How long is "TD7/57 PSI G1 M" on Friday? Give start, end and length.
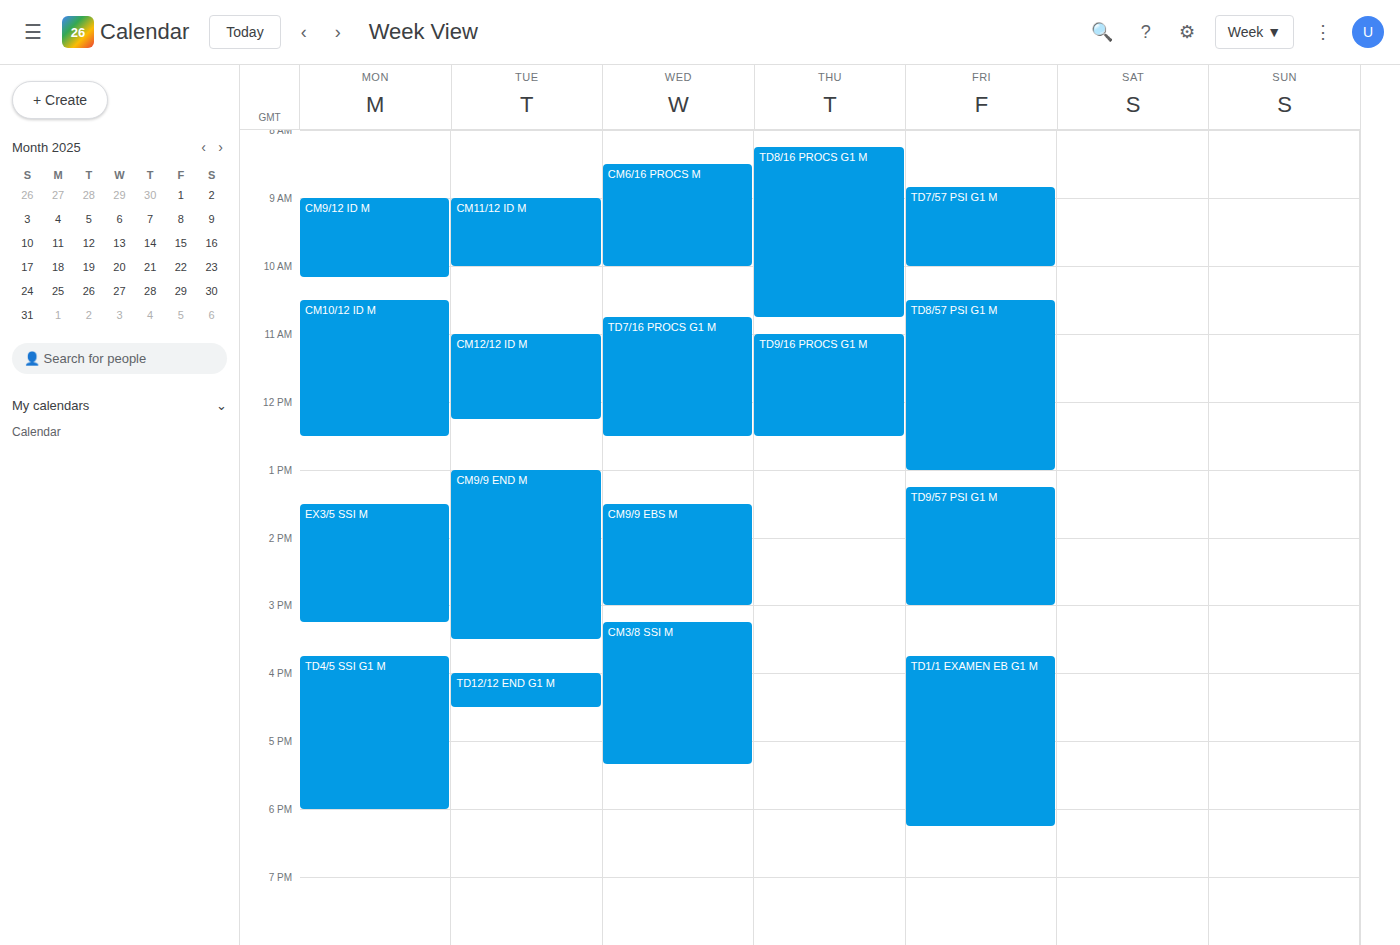
08:50 to 10:00, 1 hour 10 minutes